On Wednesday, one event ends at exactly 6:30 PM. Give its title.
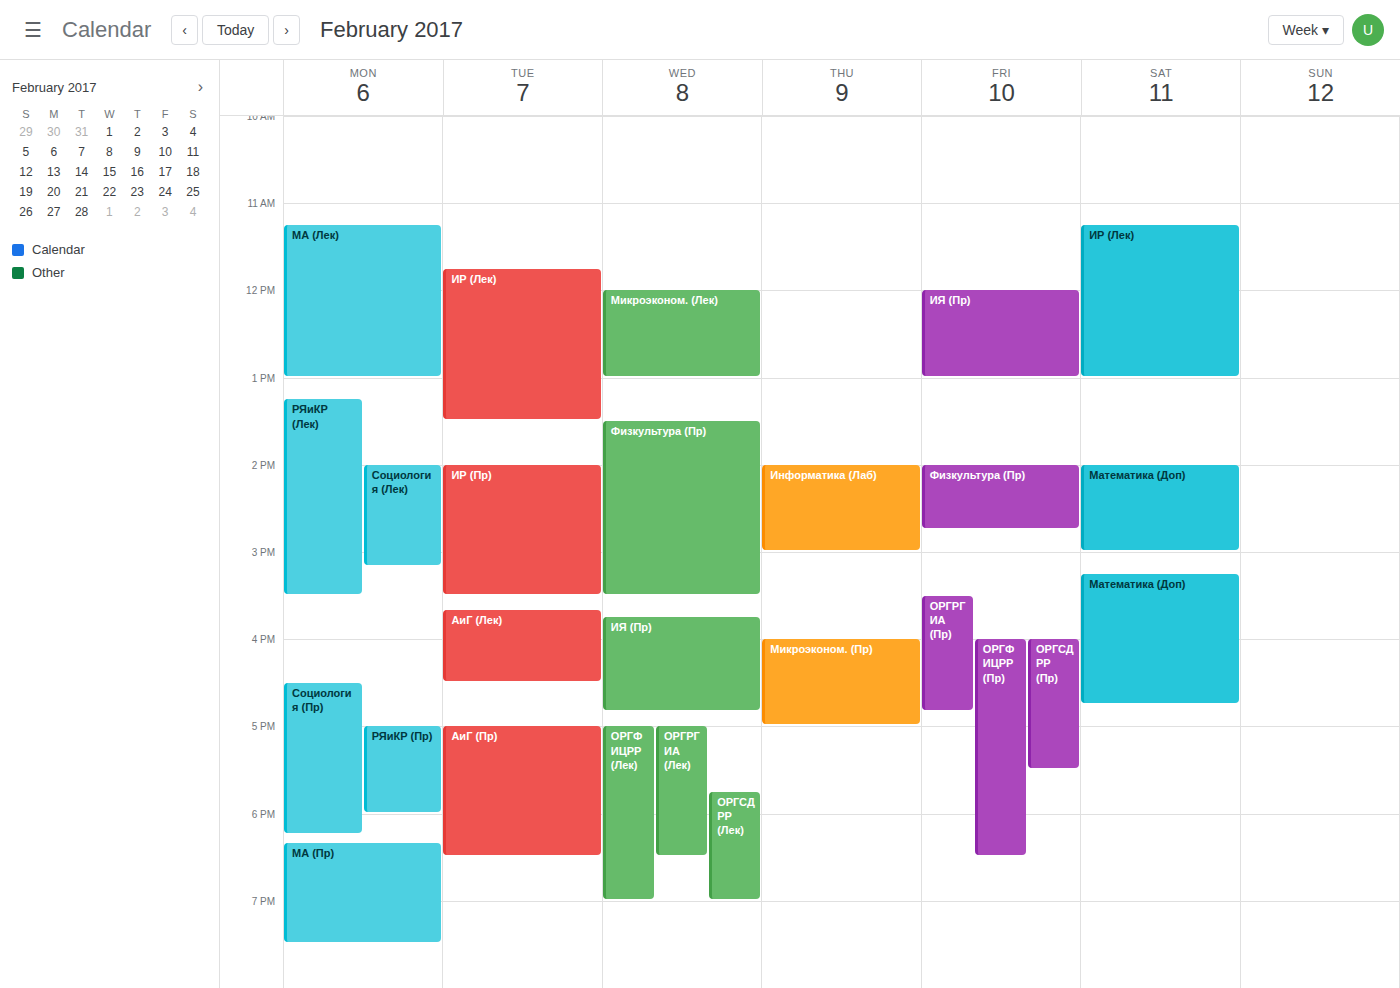
"ОРГРГИА (Лек)"